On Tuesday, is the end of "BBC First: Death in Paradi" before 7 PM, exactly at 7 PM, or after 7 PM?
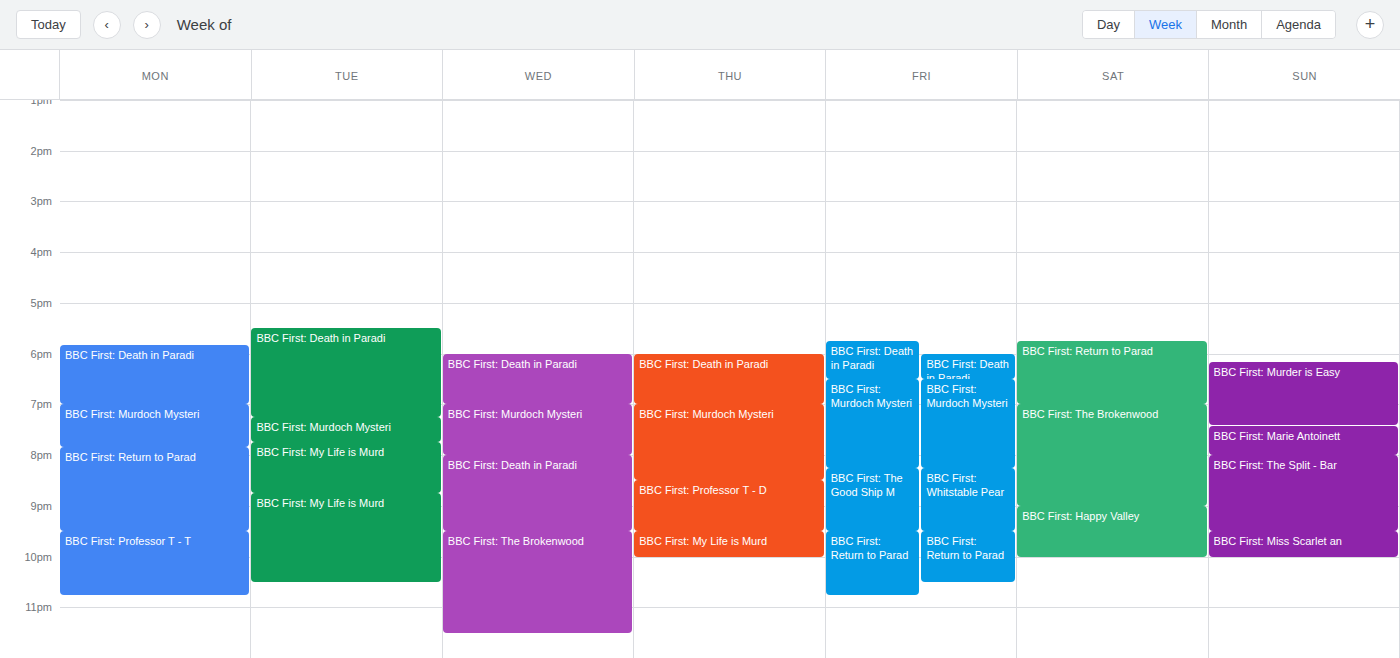
7:15 PM -- after 7 PM, 15 minutes below the 7 PM line.